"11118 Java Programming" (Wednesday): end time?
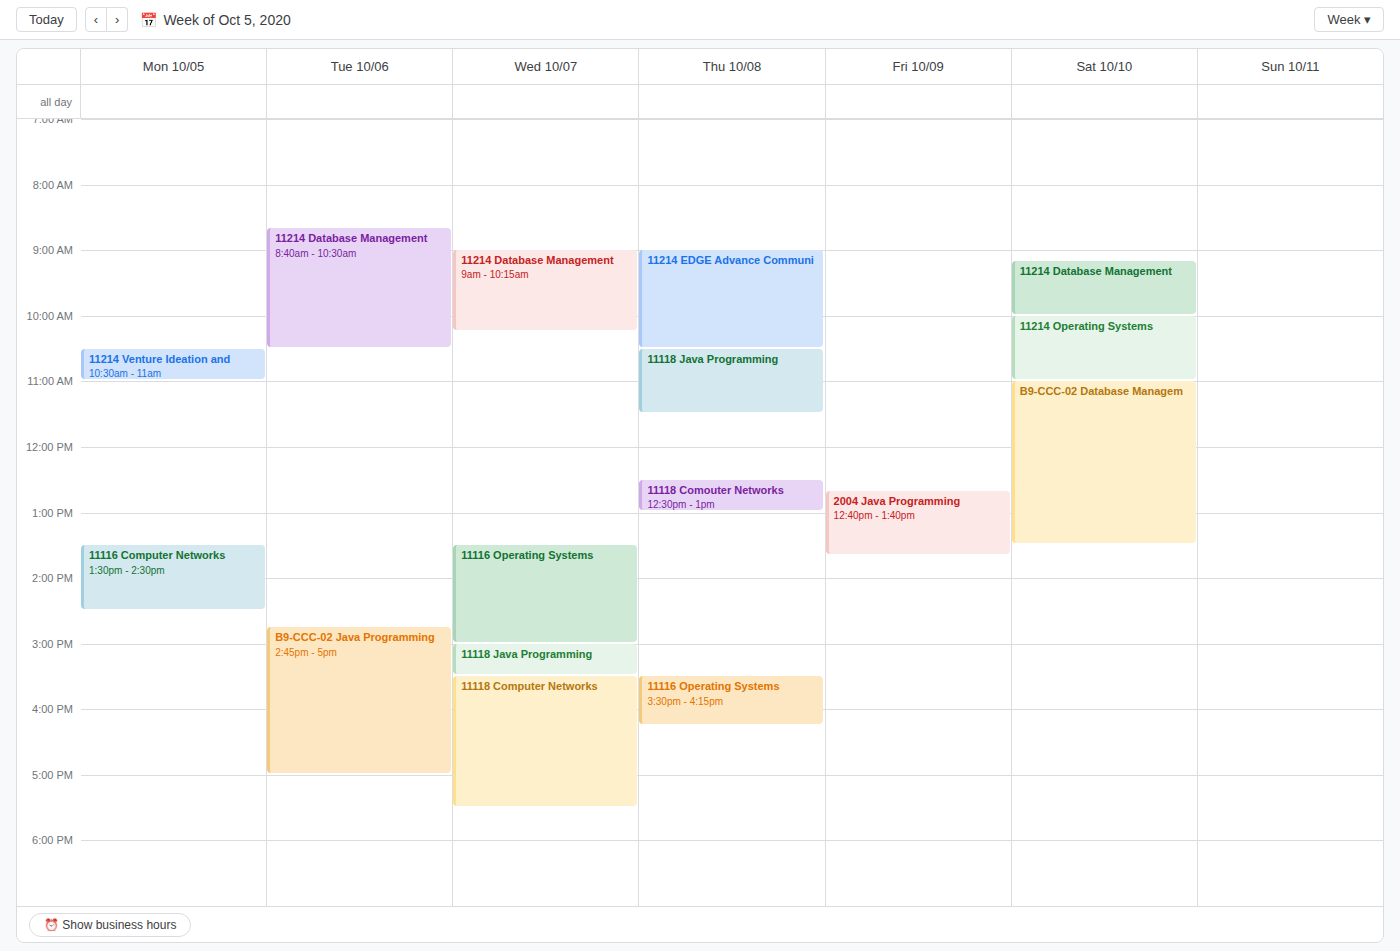
3:30 PM